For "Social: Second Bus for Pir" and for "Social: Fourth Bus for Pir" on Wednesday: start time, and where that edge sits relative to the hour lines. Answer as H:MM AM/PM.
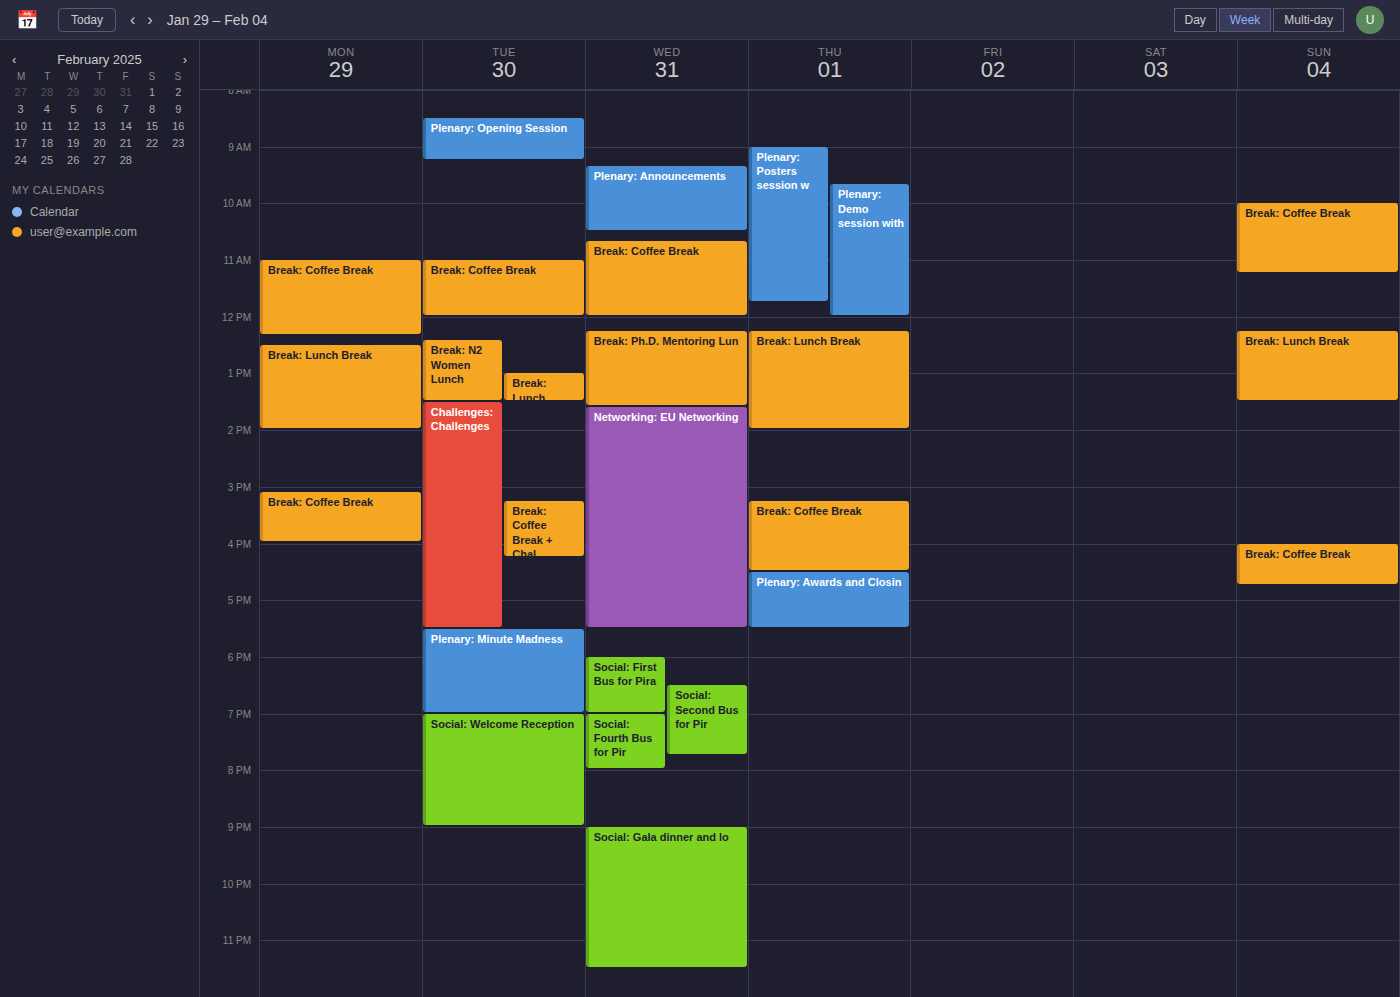
"Social: Second Bus for Pir": 6:30 PM, halfway between the 6 PM and 7 PM lines. "Social: Fourth Bus for Pir": 7:00 PM, exactly on the 7 PM line.